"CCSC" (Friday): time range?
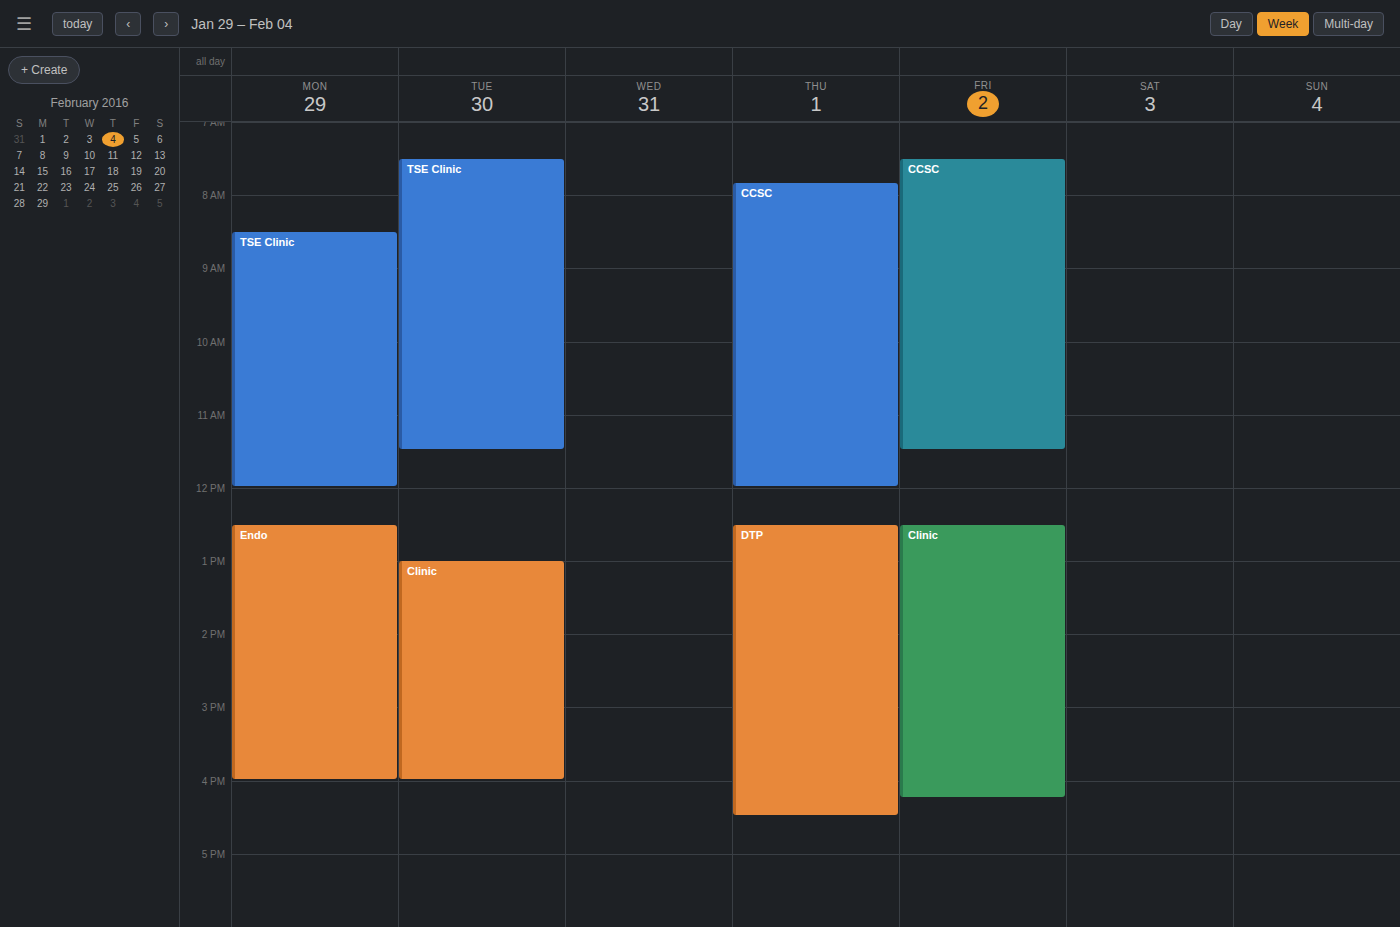
7:30 AM to 11:30 AM